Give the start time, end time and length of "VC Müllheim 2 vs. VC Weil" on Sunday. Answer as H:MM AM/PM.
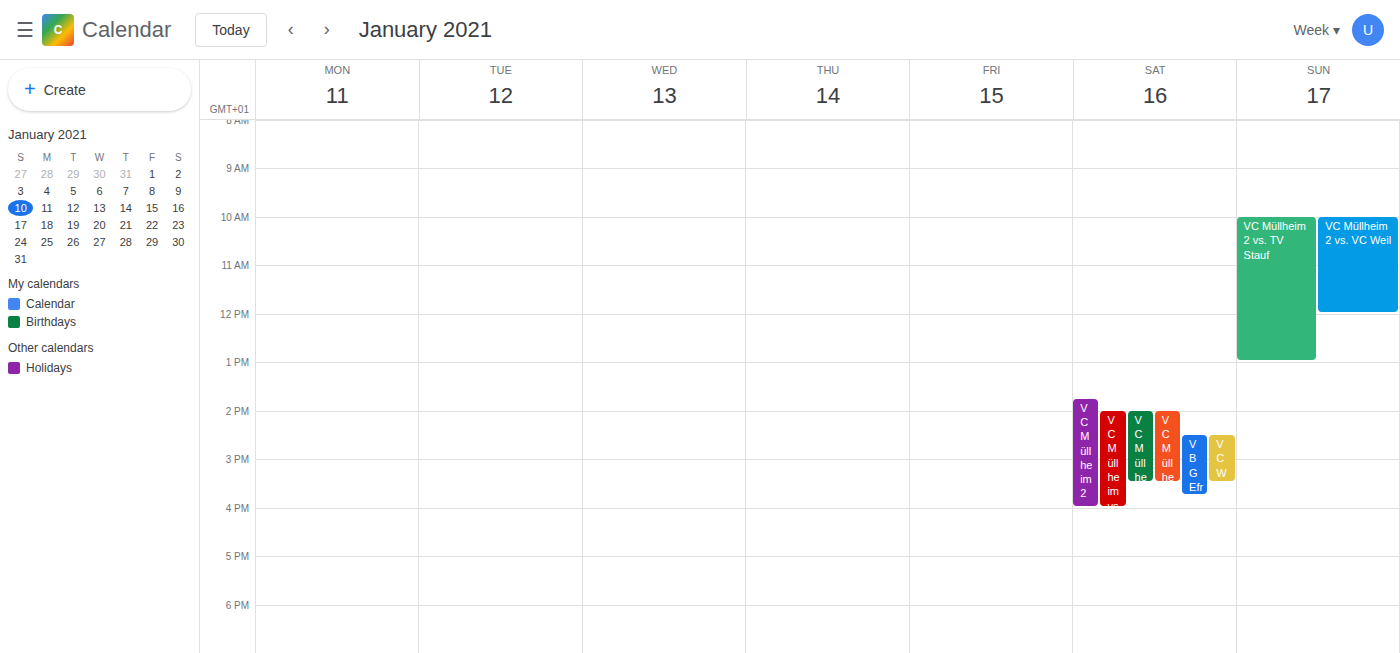
10:00 AM to 12:00 PM, 2 hours